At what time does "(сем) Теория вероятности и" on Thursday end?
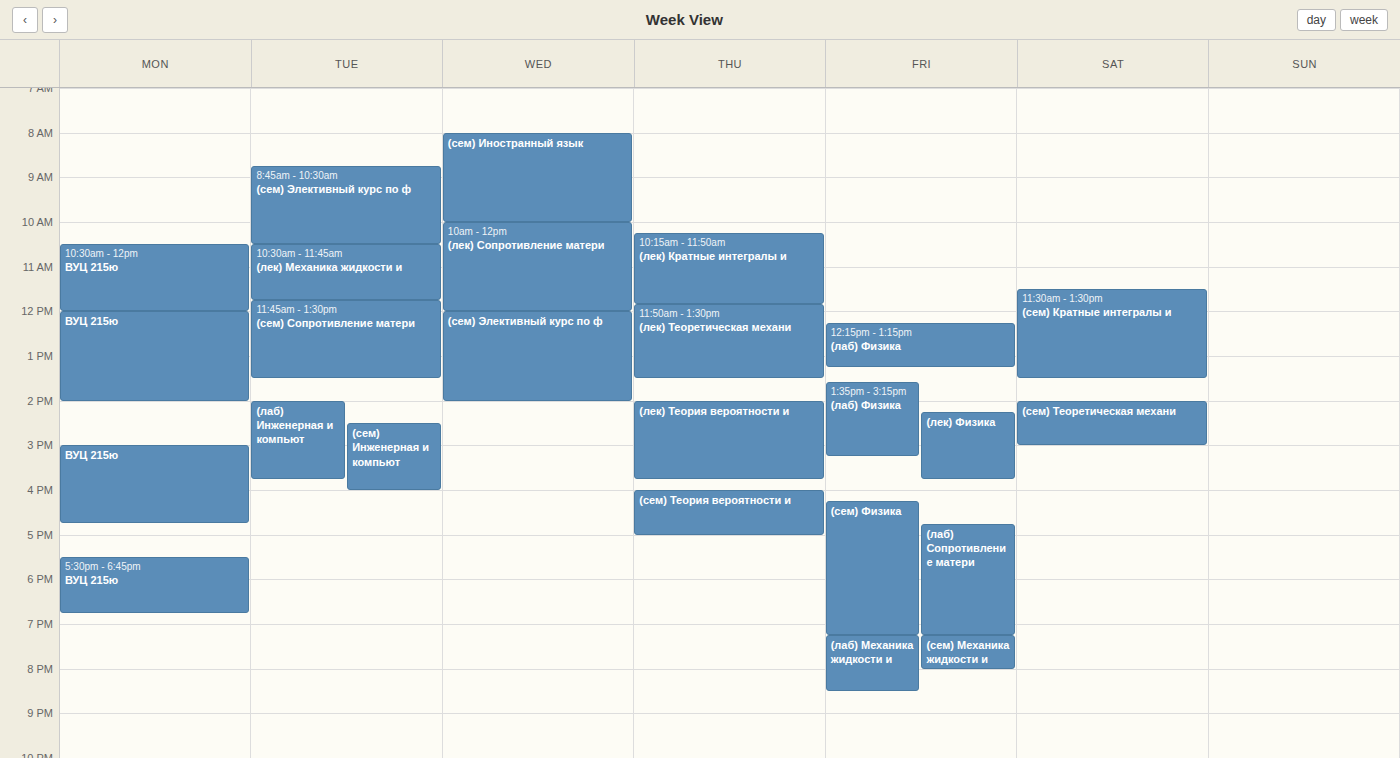
5:00 PM